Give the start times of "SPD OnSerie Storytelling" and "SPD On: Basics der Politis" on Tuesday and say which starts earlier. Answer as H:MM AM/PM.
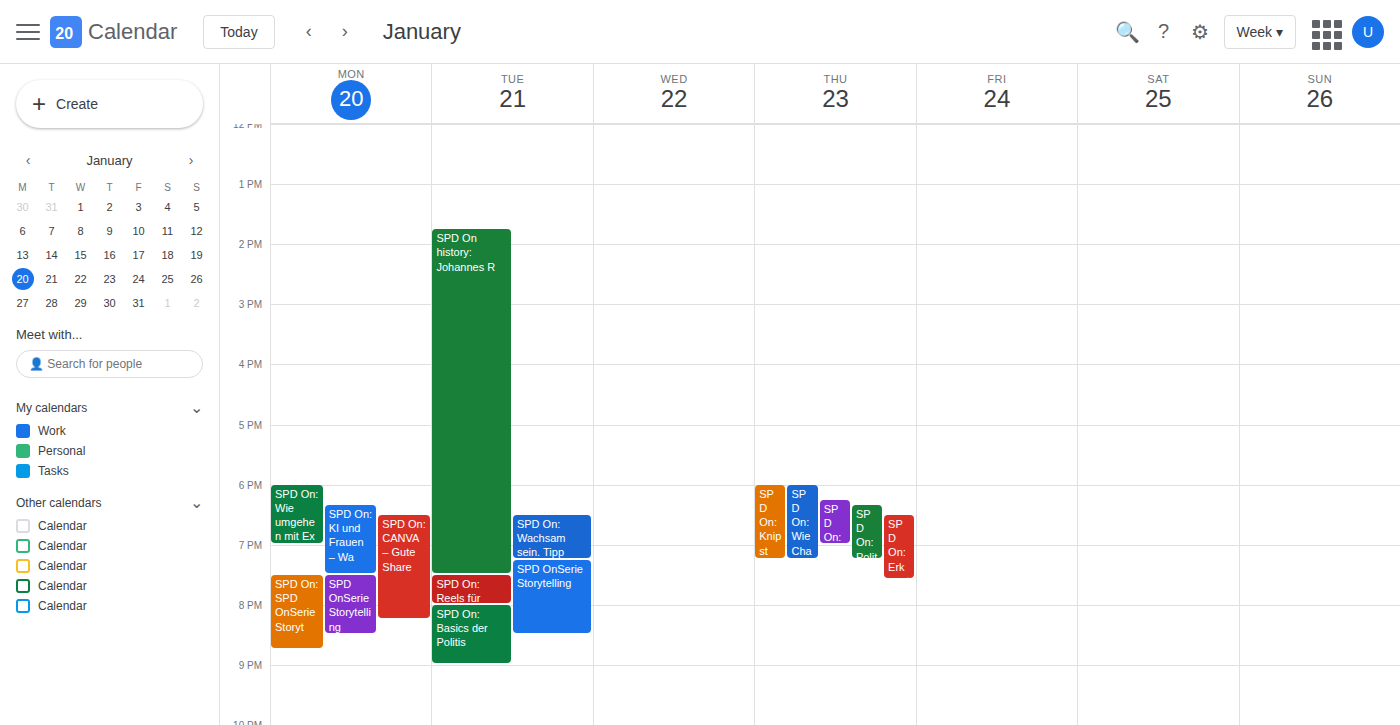
"SPD OnSerie Storytelling" 7:15 PM; "SPD On: Basics der Politis" 8:00 PM.